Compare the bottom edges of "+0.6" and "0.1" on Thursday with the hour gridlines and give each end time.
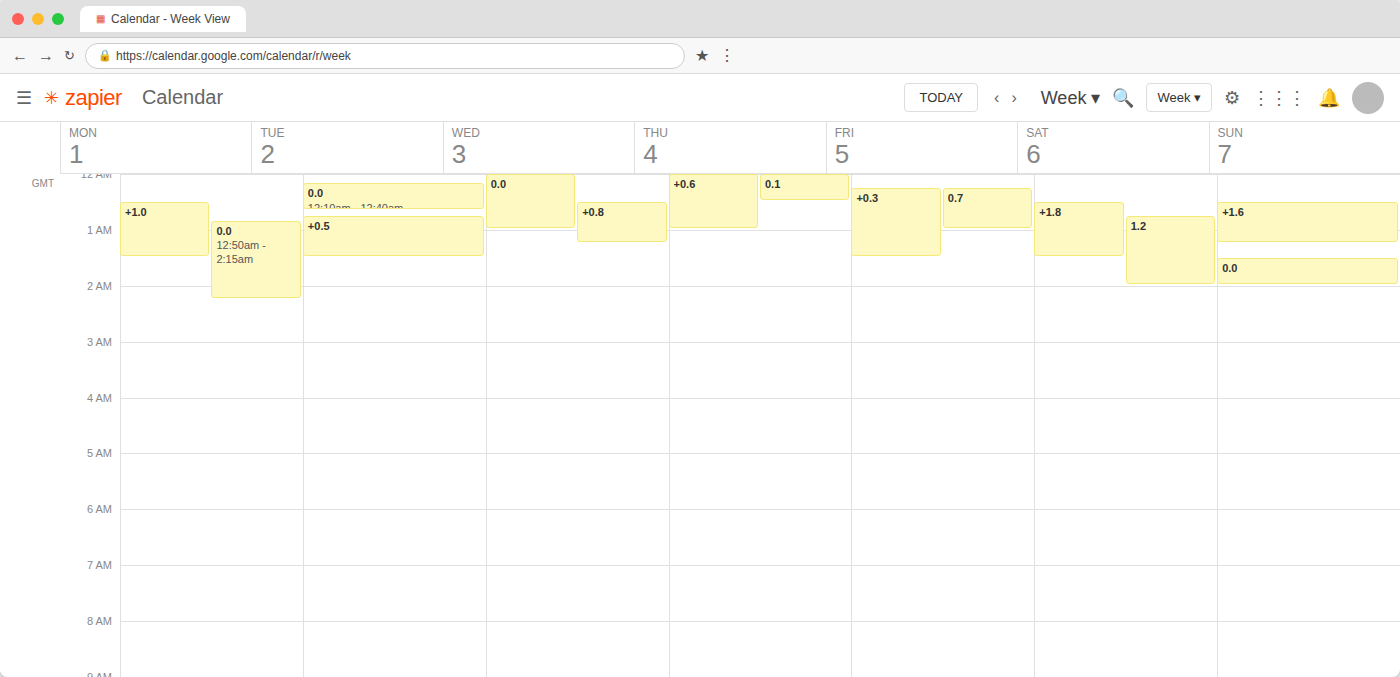
"+0.6": 1:00 AM, exactly on the 1 AM line. "0.1": 12:30 AM, halfway between the 12 AM and 1 AM lines.